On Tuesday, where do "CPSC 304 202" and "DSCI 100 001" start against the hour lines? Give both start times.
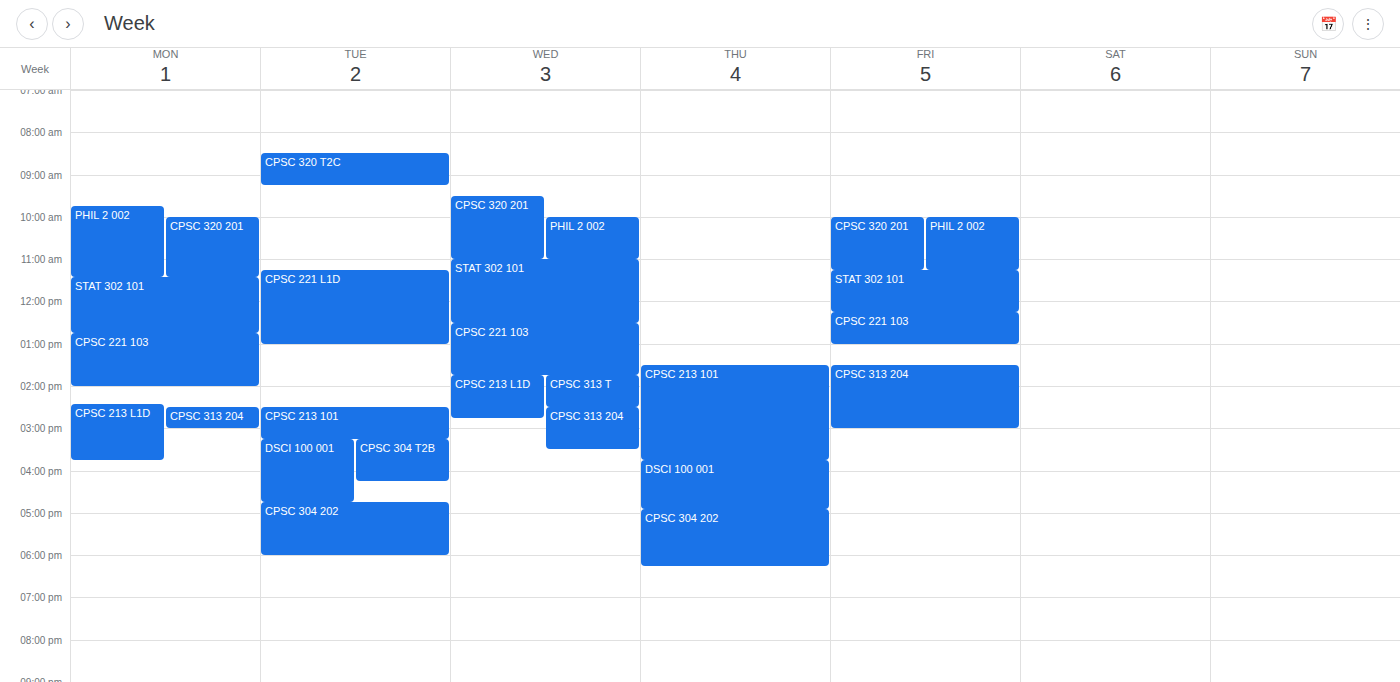
"CPSC 304 202": 4:45 PM, neither: three quarters of the way from the 4 PM line to the 5 PM line. "DSCI 100 001": 3:15 PM, neither: a quarter of the way from the 3 PM line to the 4 PM line.